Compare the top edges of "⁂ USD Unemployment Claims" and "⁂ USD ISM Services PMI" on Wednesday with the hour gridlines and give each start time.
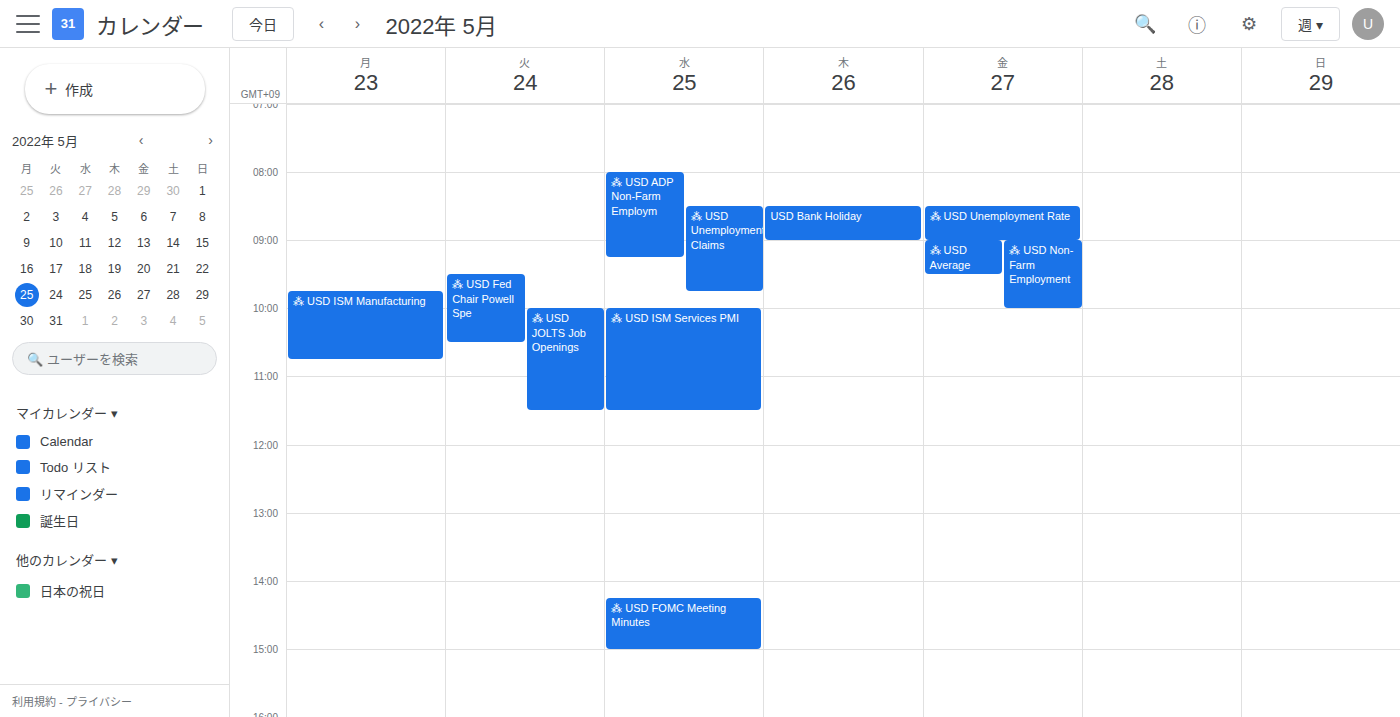
"⁂ USD Unemployment Claims": 08:30, halfway between the 08:00 and 09:00 lines. "⁂ USD ISM Services PMI": 10:00, exactly on the 10:00 line.